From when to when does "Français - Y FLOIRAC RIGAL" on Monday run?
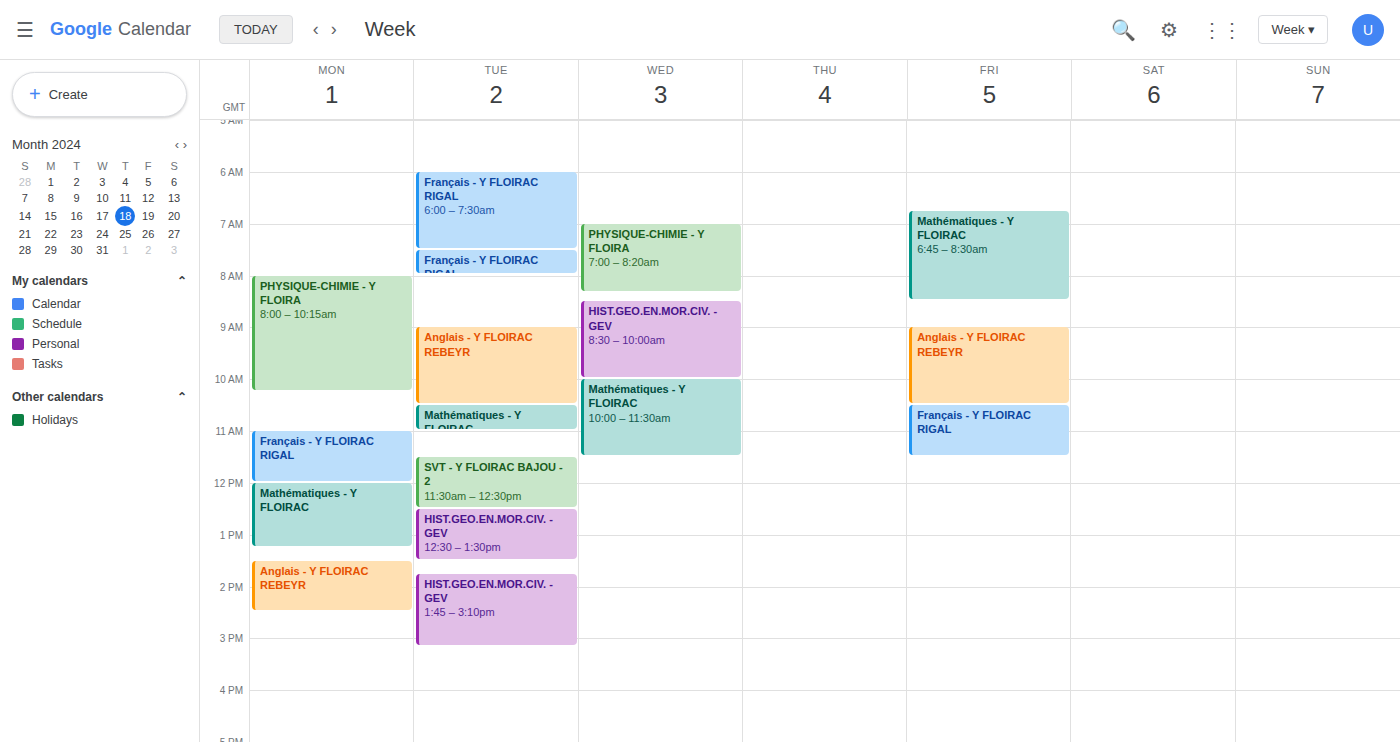
11:00 AM to 12:00 PM